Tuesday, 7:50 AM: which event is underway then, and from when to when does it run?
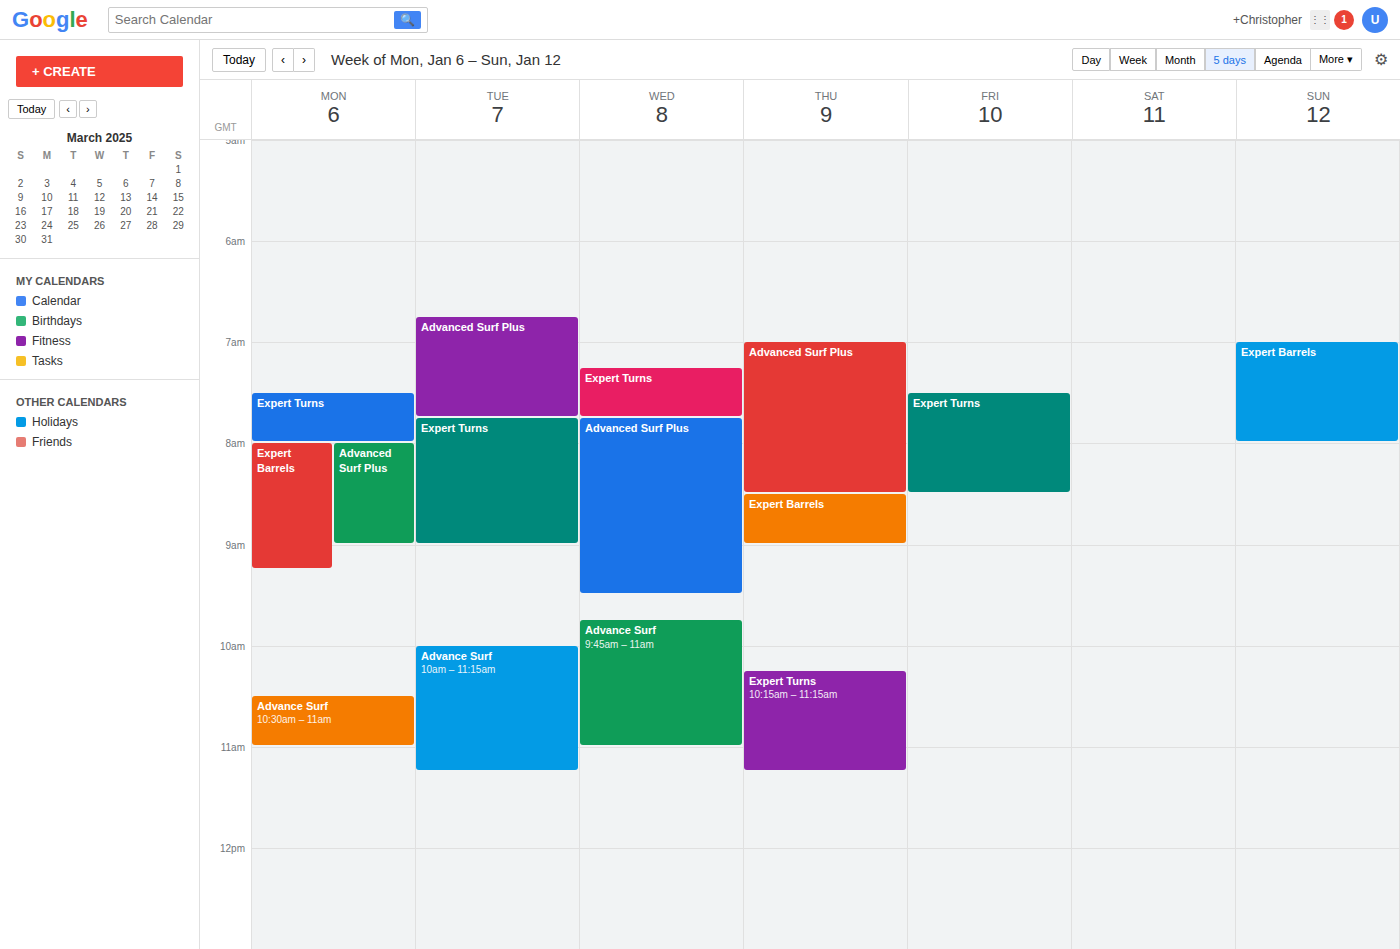
"Expert Turns", 7:45 AM to 9:00 AM